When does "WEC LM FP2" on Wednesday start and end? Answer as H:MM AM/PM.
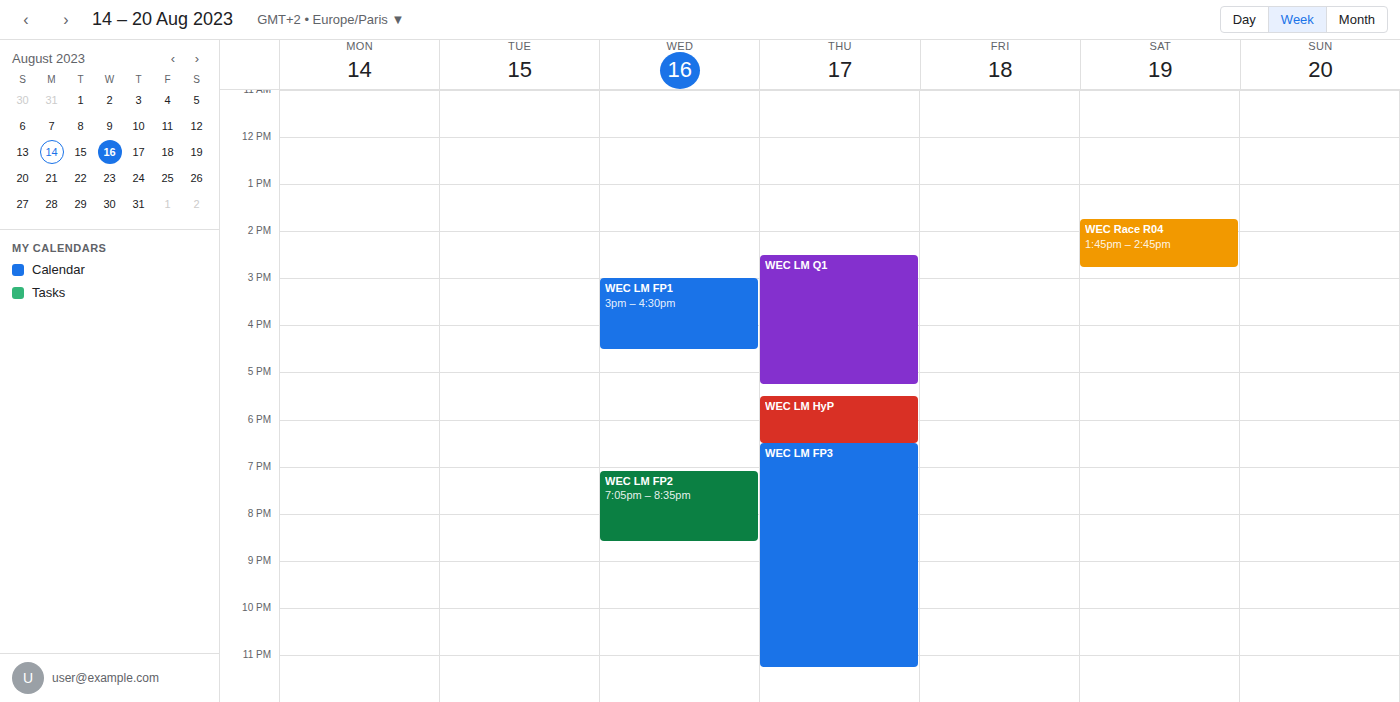
7:05 PM to 8:35 PM